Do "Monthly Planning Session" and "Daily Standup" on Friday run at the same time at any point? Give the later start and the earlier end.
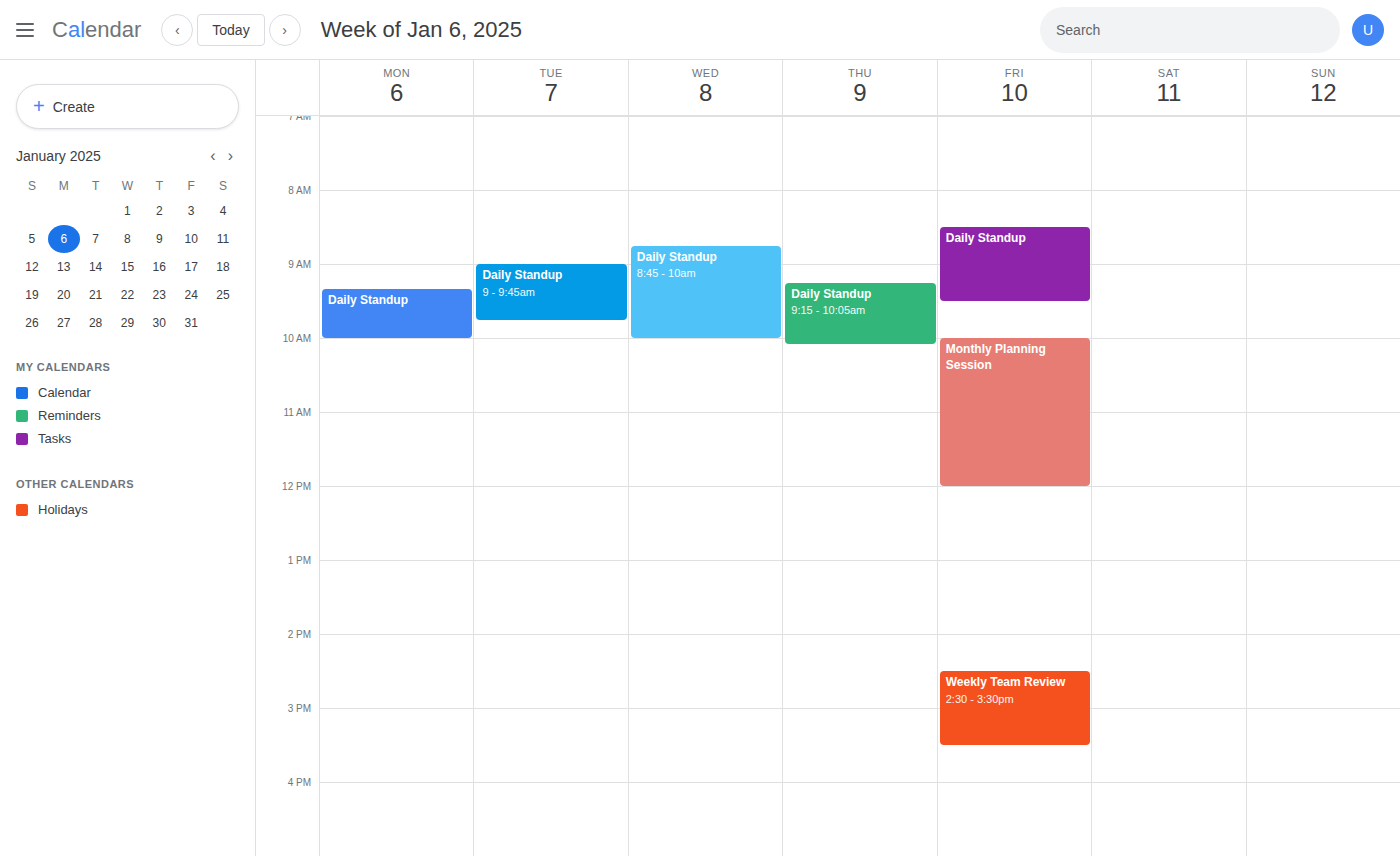
"Daily Standup" ends at 09:30 and "Monthly Planning Session" starts at 10:00 -- no overlap.